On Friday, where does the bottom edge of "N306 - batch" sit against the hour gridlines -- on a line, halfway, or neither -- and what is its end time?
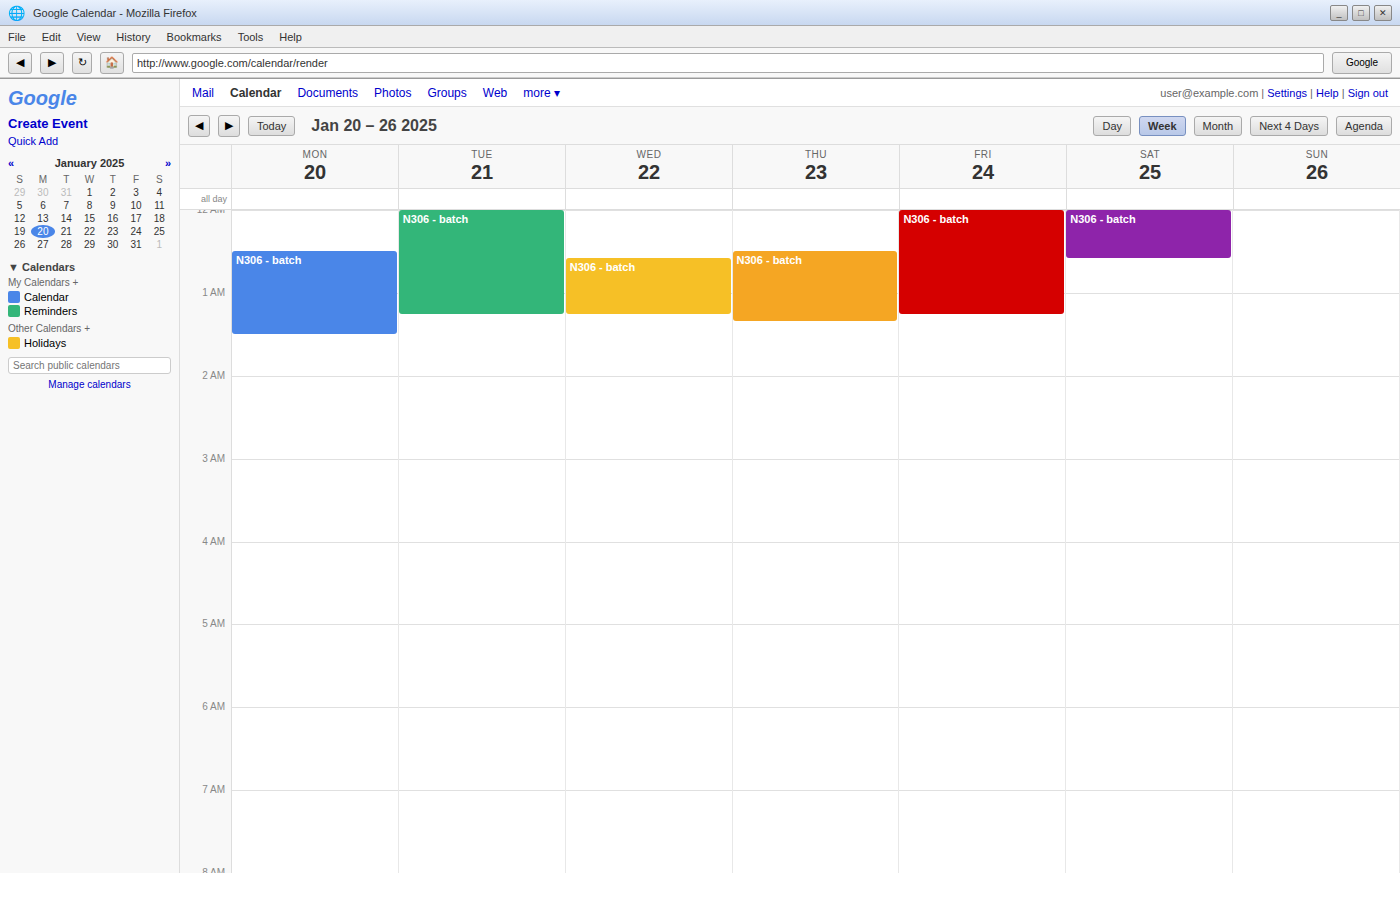
1:15 AM -- neither: a quarter of the way from the 1 AM line to the 2 AM line.